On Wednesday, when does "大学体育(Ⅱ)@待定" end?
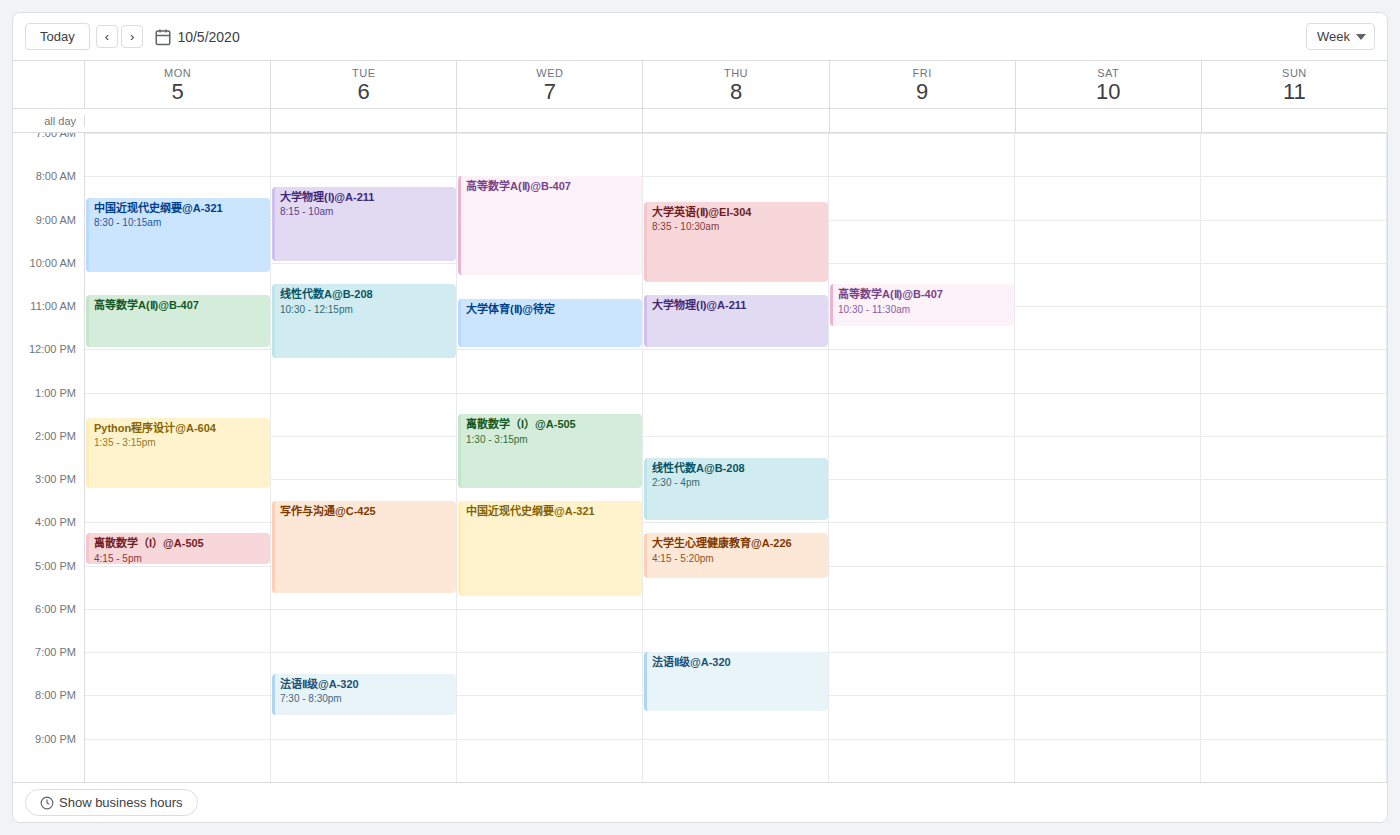
12:00 PM